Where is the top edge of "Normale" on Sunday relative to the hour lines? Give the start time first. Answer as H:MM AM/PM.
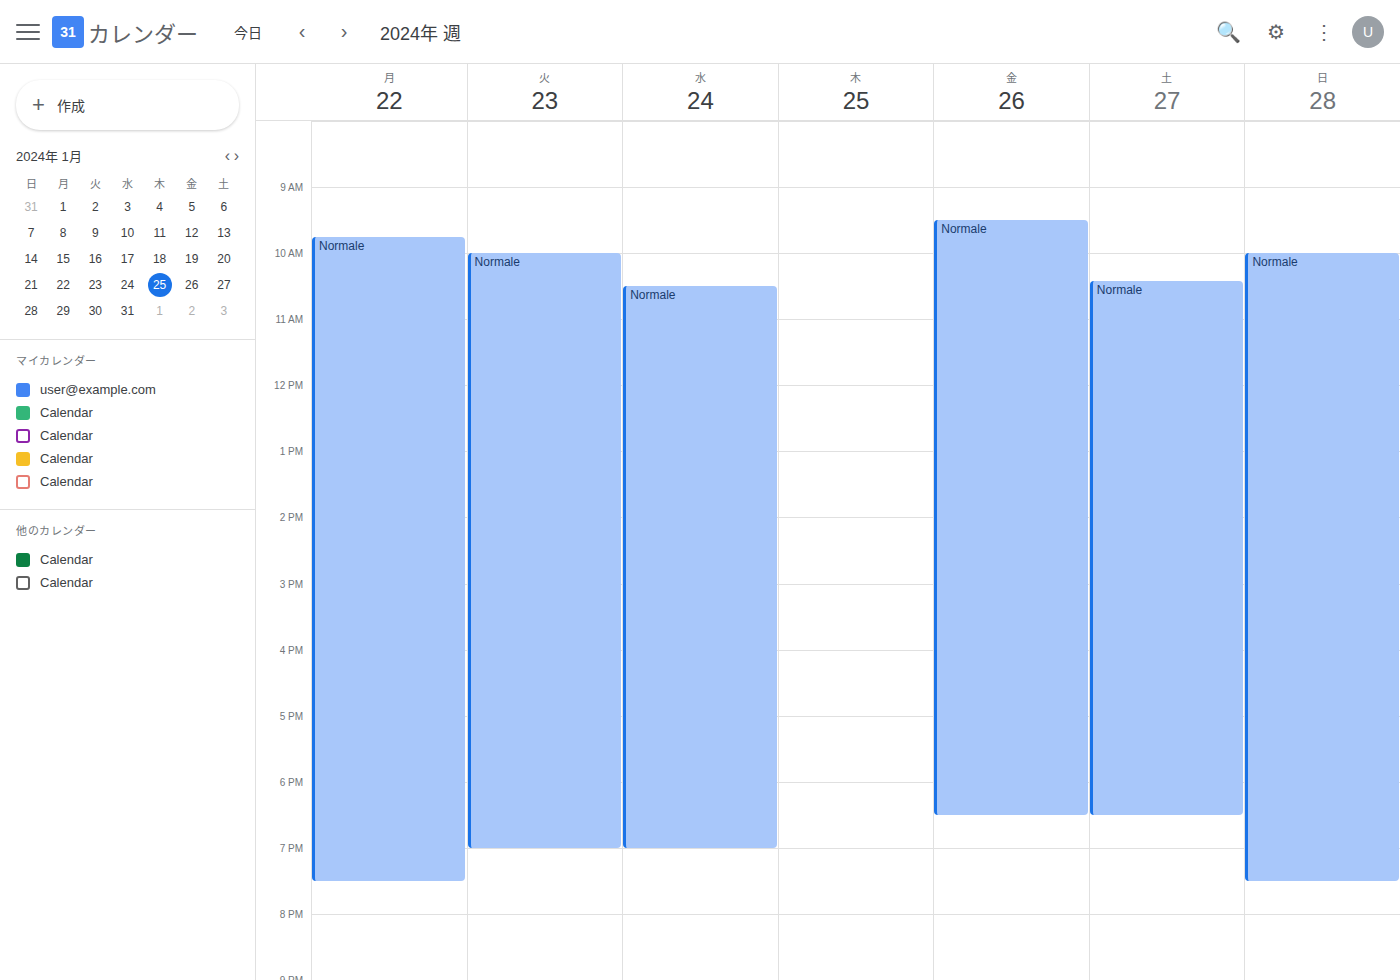
10:00 AM -- exactly on the 10 AM line.